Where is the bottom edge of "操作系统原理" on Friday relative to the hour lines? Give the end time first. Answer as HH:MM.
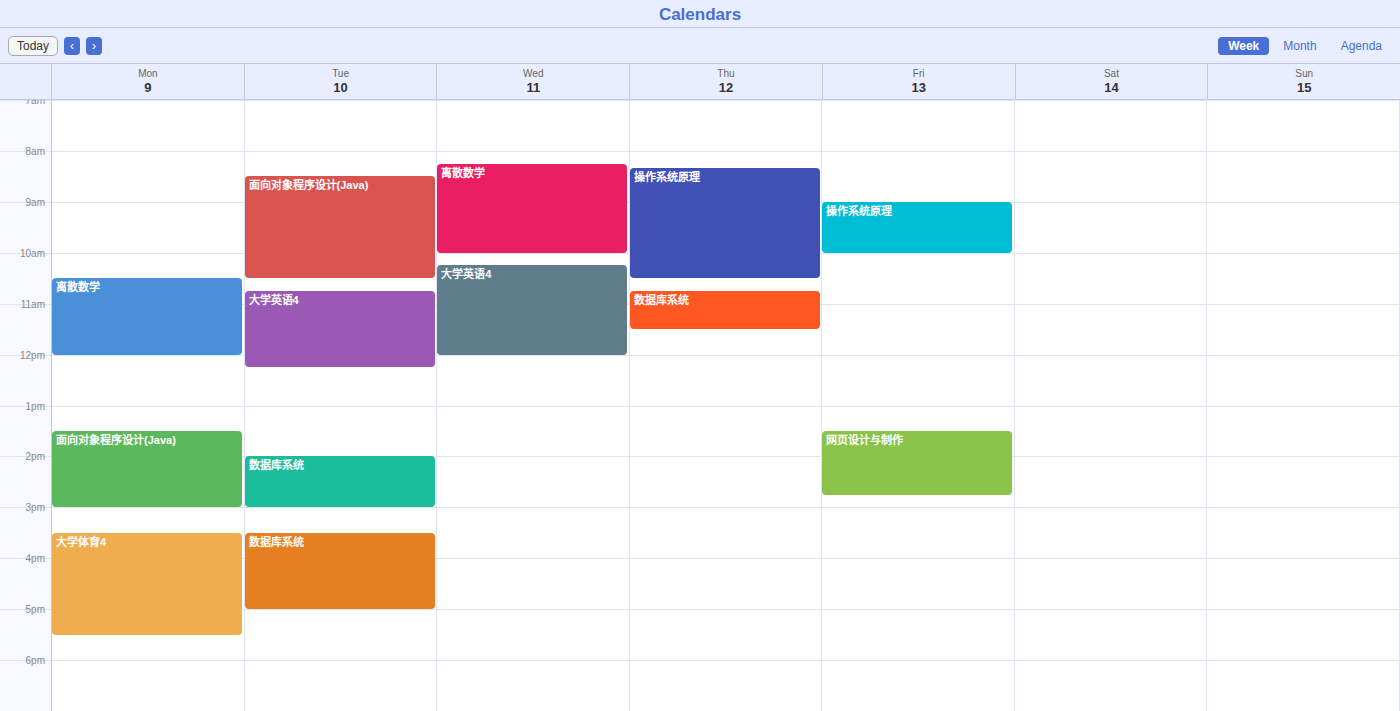
10:00 -- exactly on the 10:00 line.